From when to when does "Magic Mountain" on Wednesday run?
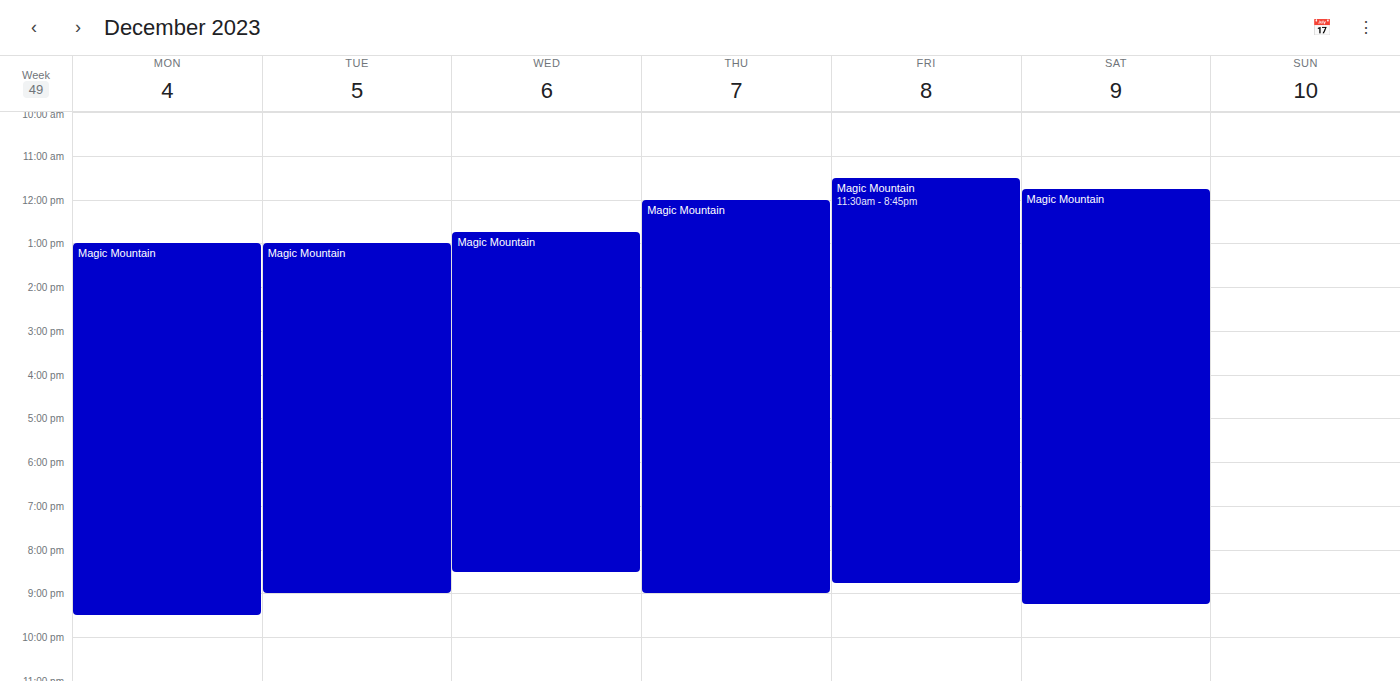
12:45 PM to 8:30 PM